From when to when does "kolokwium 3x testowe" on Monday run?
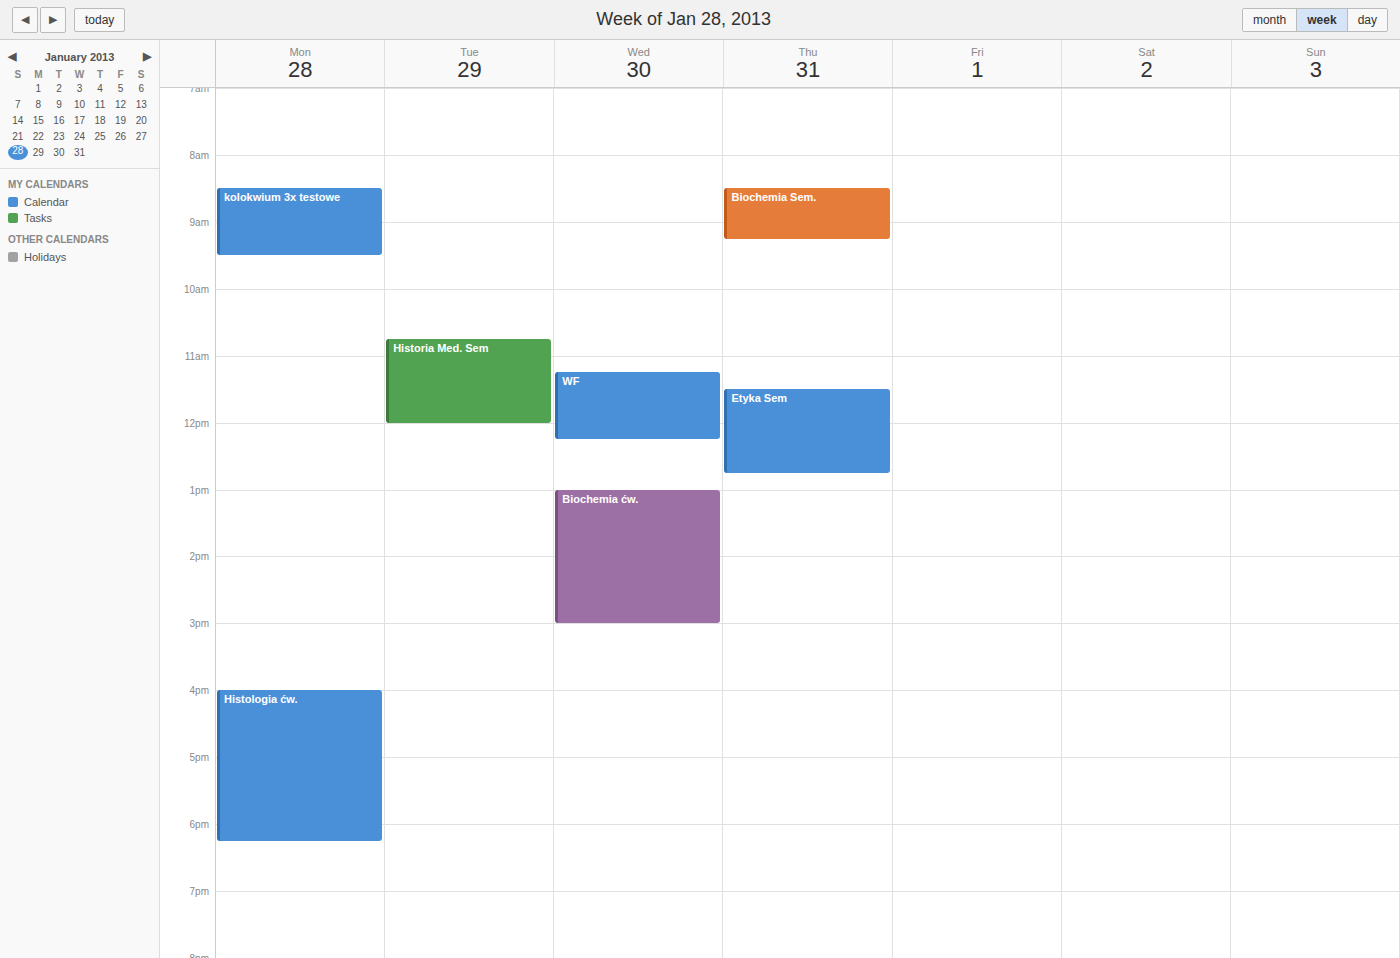
8:30 AM to 9:30 AM